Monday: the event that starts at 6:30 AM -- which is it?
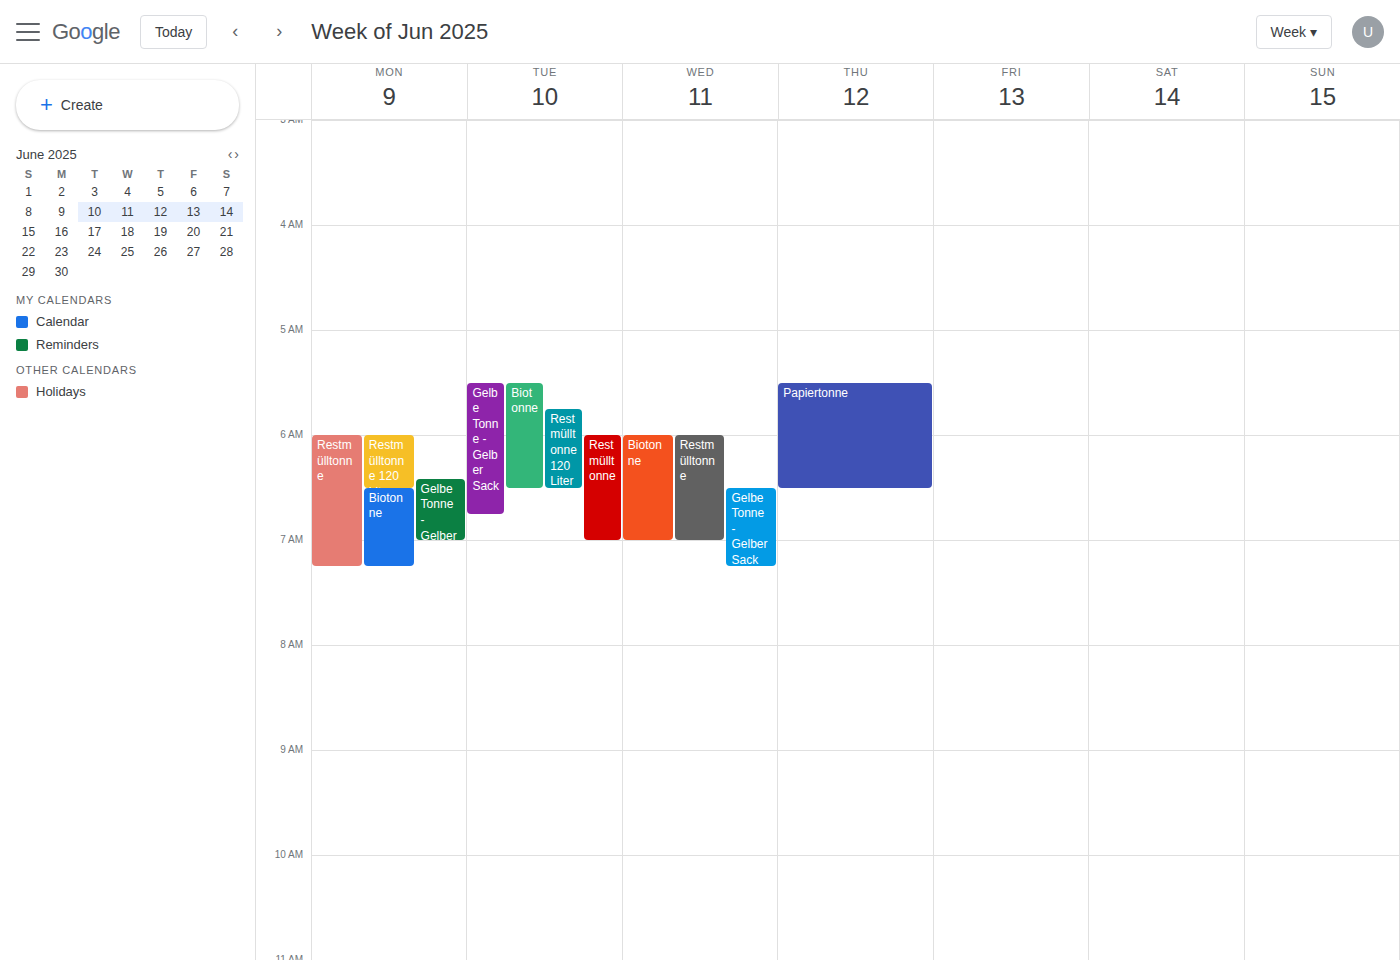
"Biotonne"